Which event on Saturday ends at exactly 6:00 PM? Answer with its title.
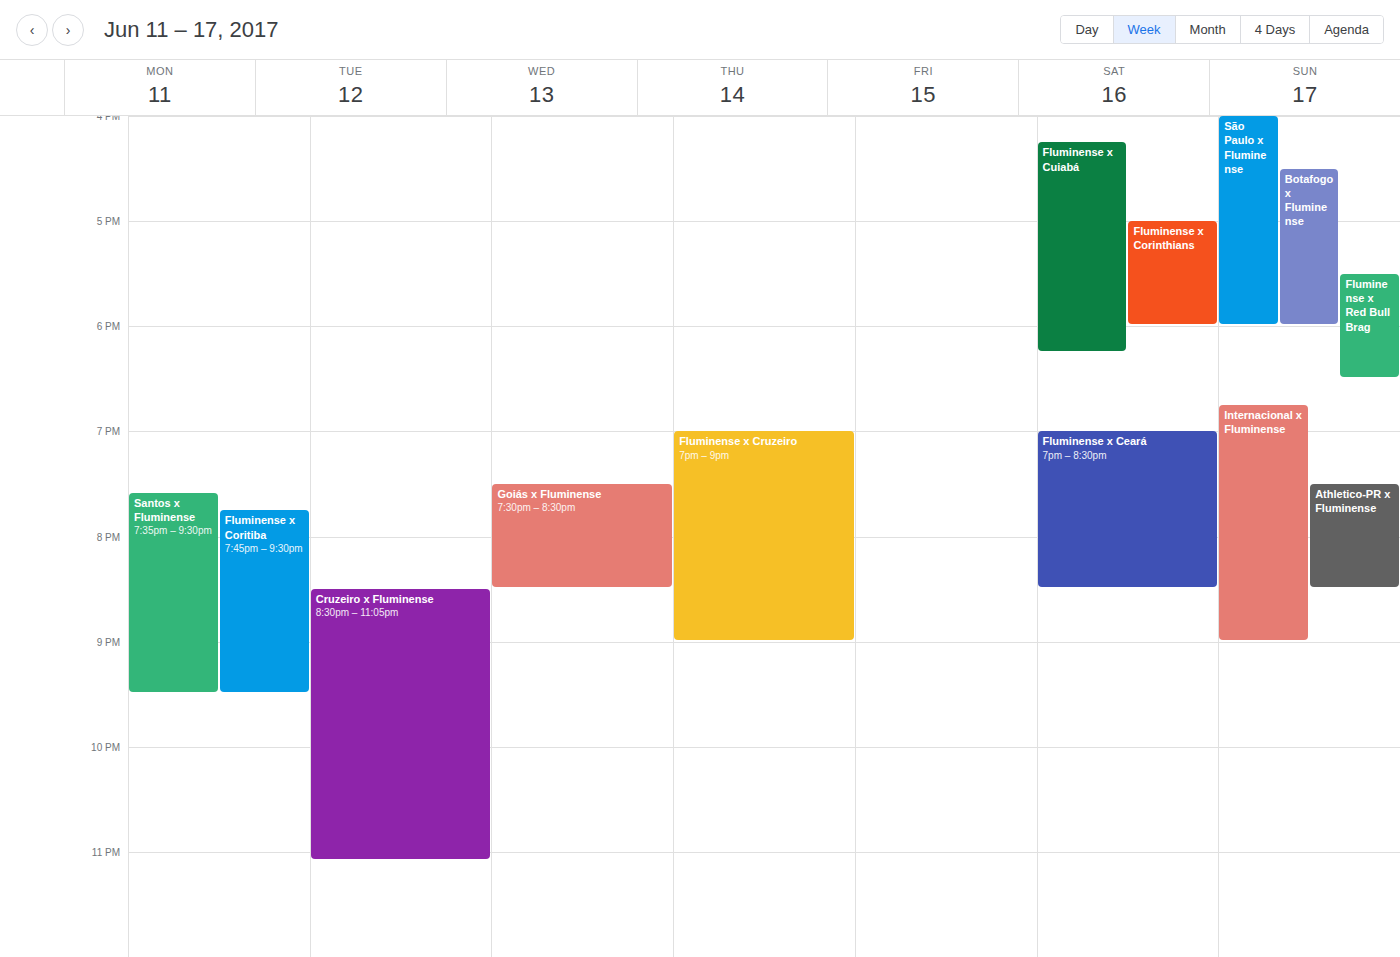
"Fluminense x Corinthians"